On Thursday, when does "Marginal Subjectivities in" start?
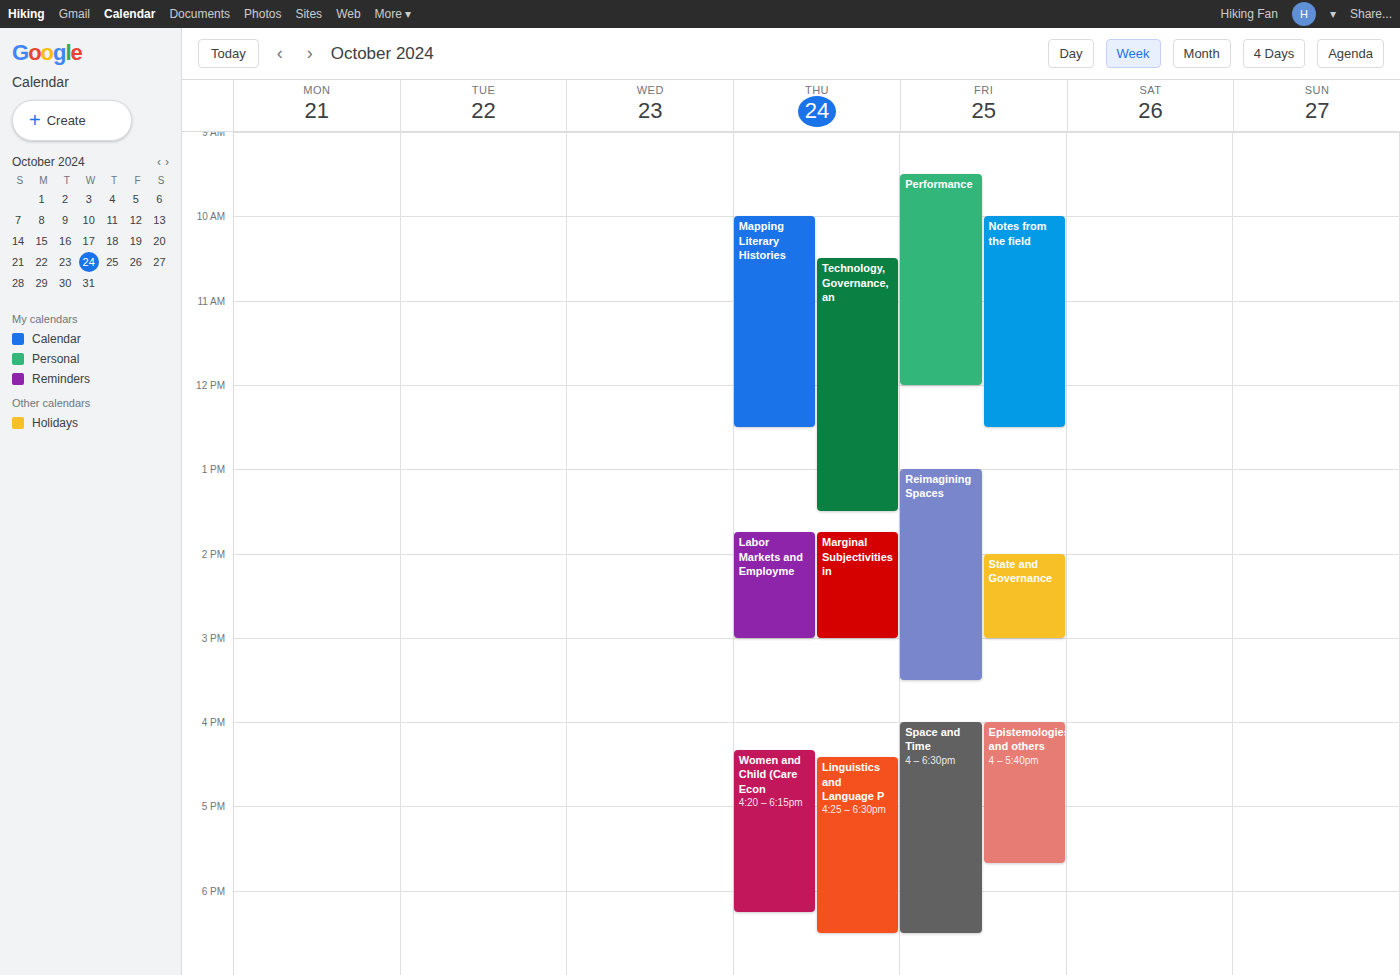
1:45 PM